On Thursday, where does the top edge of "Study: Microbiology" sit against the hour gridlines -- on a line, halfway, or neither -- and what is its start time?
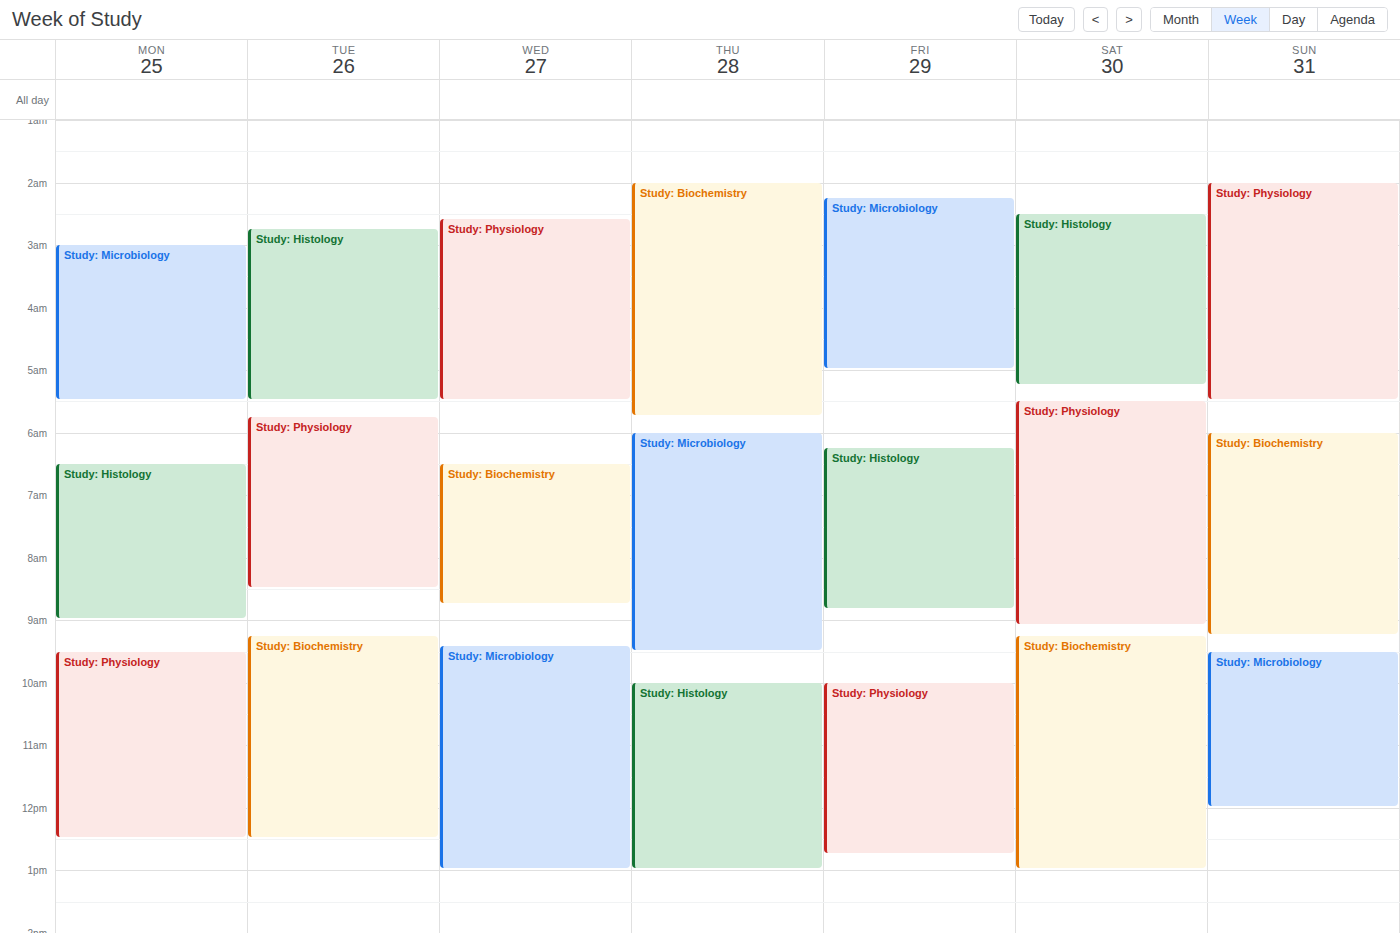
06:00 -- exactly on the 06:00 line.